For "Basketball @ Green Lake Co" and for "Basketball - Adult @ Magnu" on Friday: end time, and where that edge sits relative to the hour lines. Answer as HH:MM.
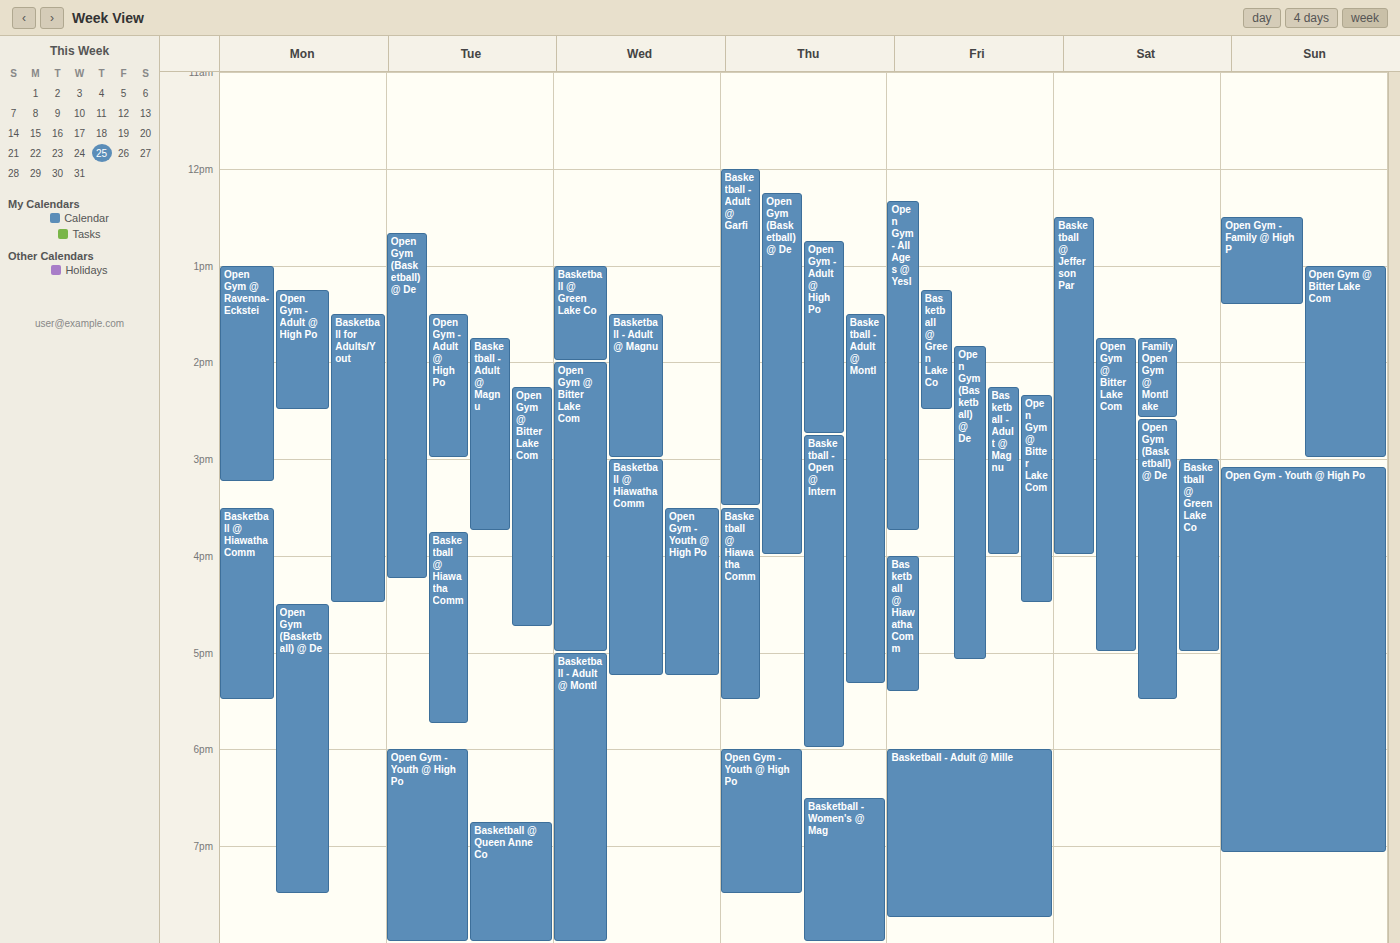
"Basketball @ Green Lake Co": 14:30, halfway between the 14:00 and 15:00 lines. "Basketball - Adult @ Magnu": 16:00, exactly on the 16:00 line.